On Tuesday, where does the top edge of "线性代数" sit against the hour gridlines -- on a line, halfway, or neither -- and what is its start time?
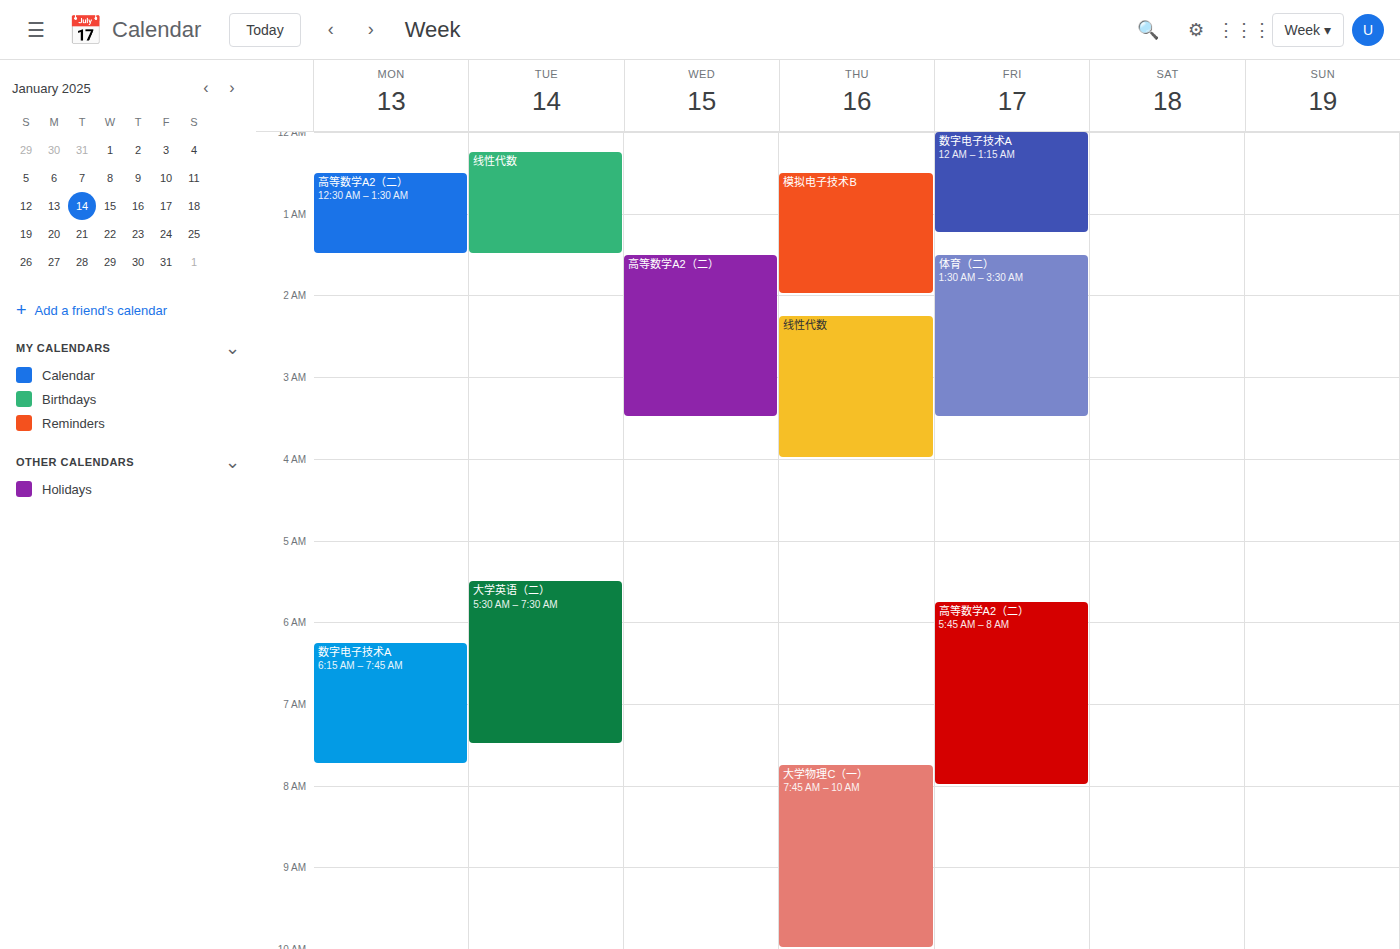
12:15 AM -- neither: a quarter of the way from the 12 AM line to the 1 AM line.